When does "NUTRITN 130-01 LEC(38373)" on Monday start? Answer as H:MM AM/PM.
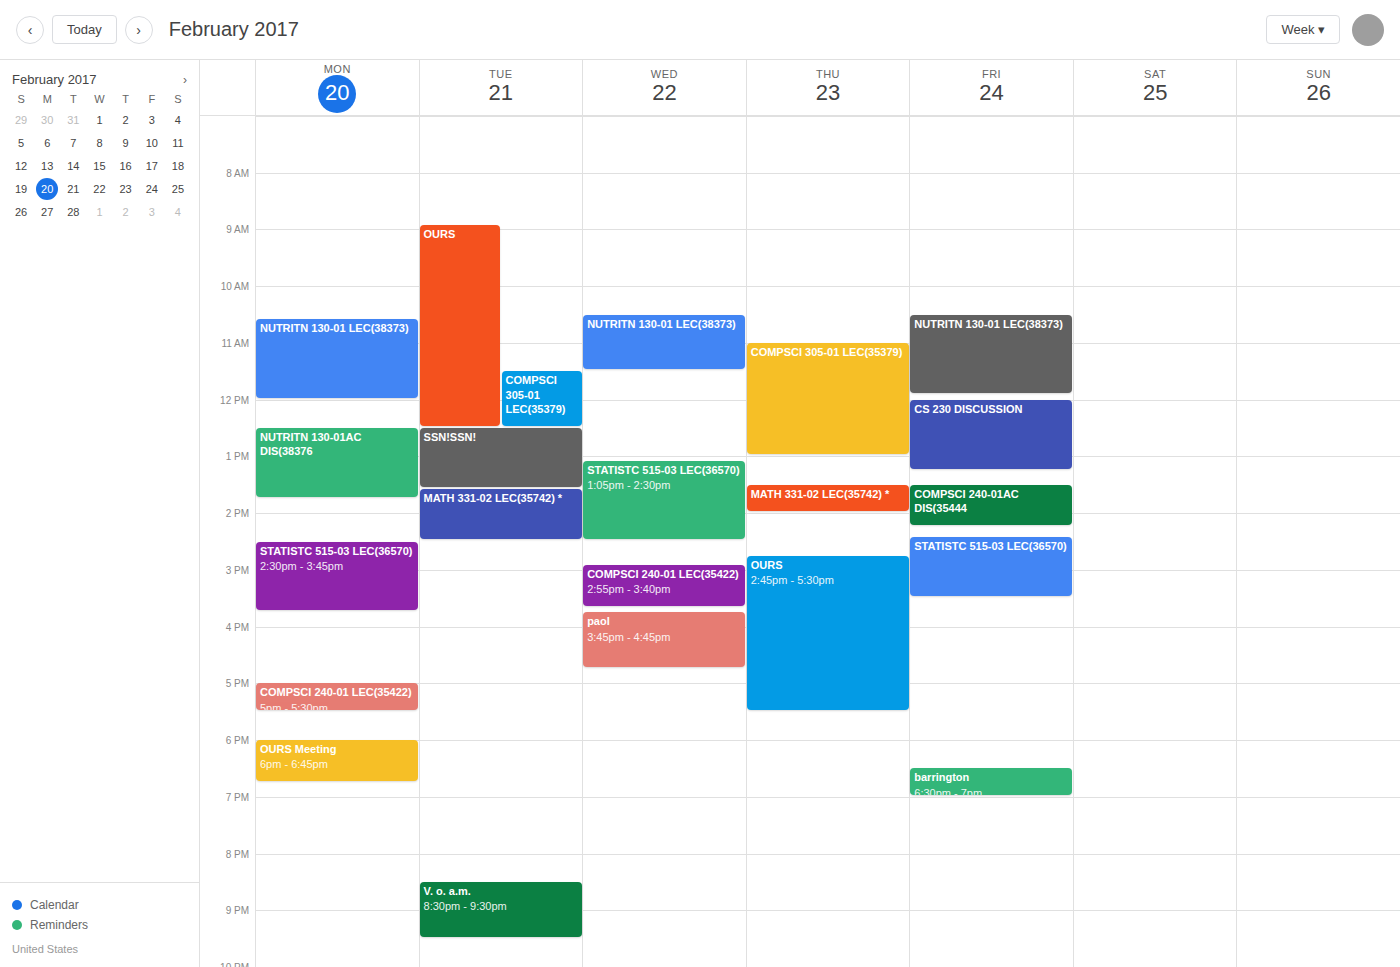
10:35 AM